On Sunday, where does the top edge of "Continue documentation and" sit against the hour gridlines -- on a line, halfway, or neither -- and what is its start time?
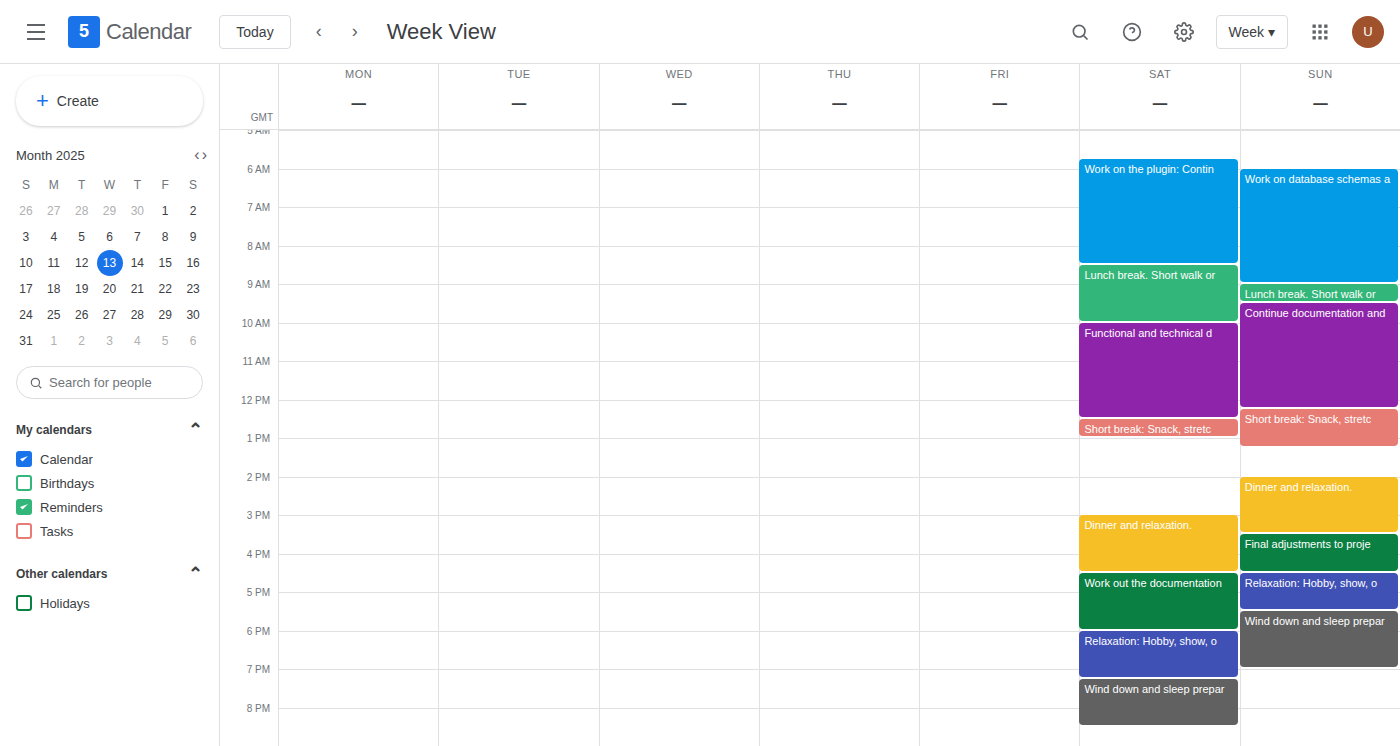
9:30 AM -- halfway between the 9 AM and 10 AM lines.